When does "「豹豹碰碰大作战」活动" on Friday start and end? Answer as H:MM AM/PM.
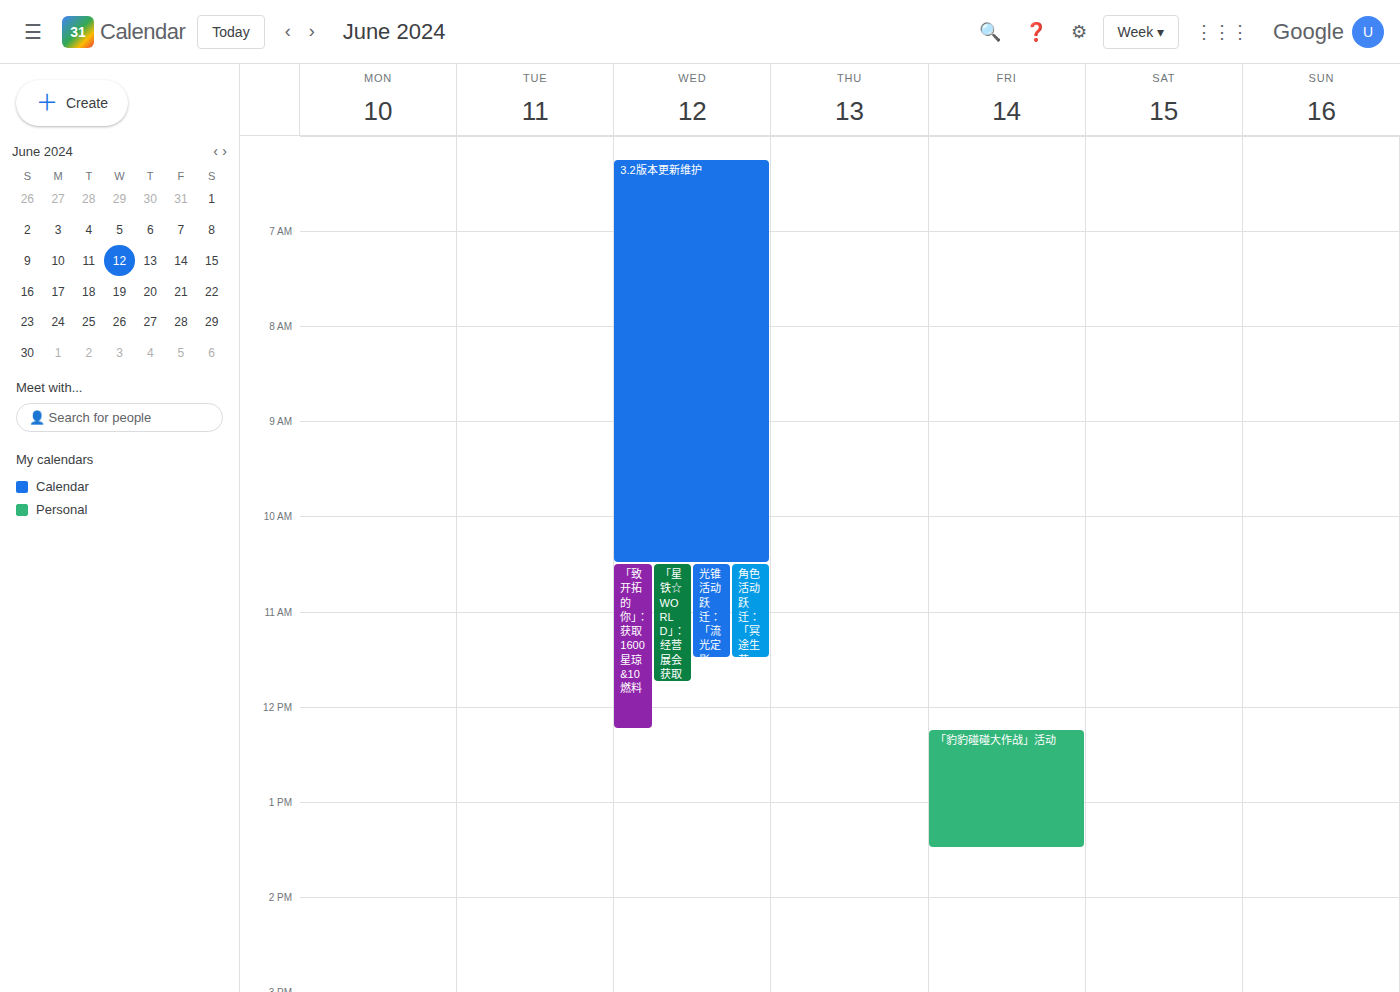
12:15 PM to 1:30 PM